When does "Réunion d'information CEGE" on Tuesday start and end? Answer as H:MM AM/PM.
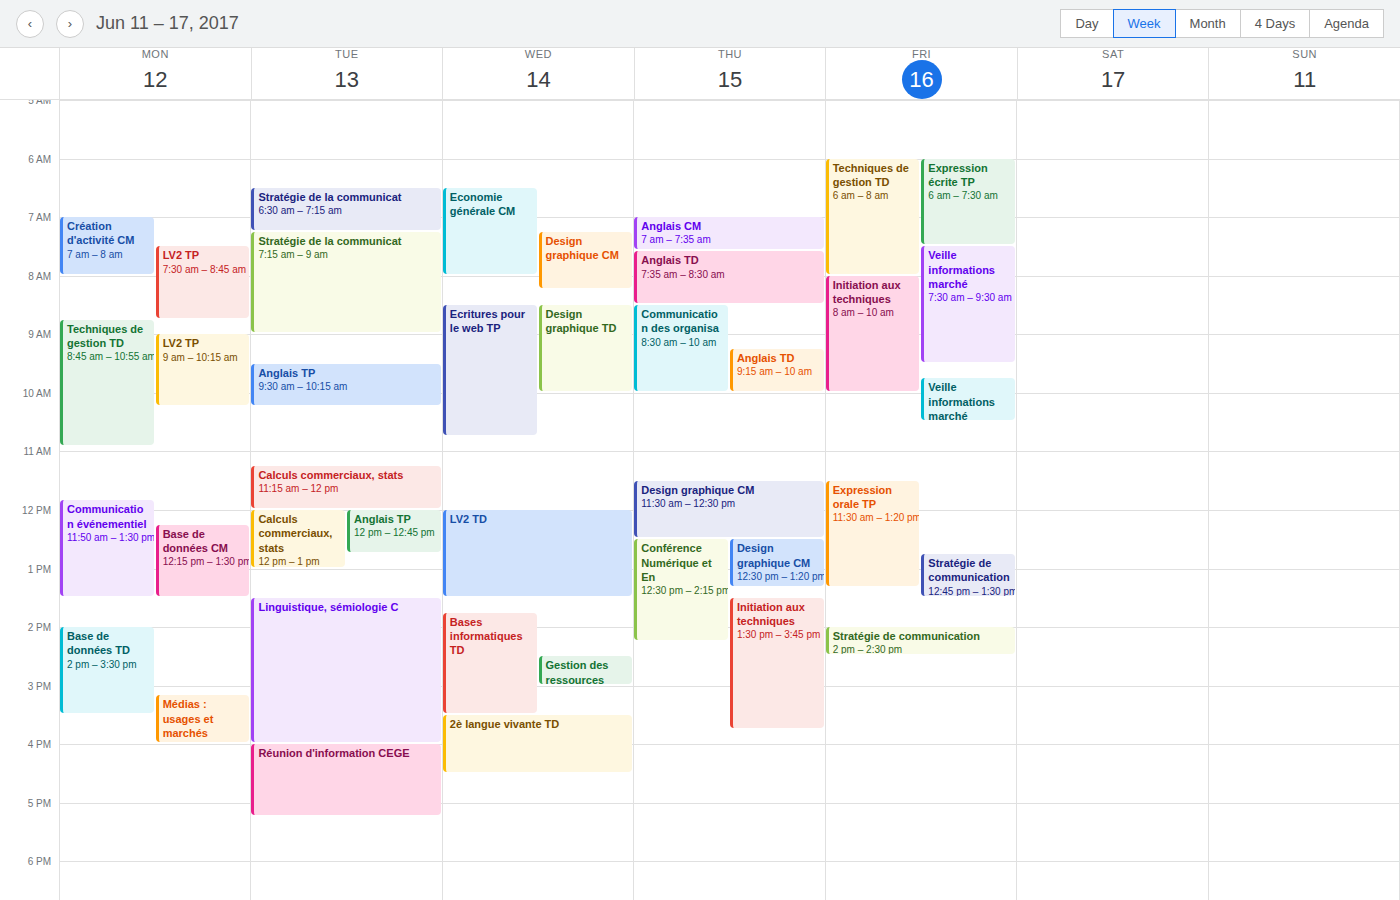
4:00 PM to 5:15 PM